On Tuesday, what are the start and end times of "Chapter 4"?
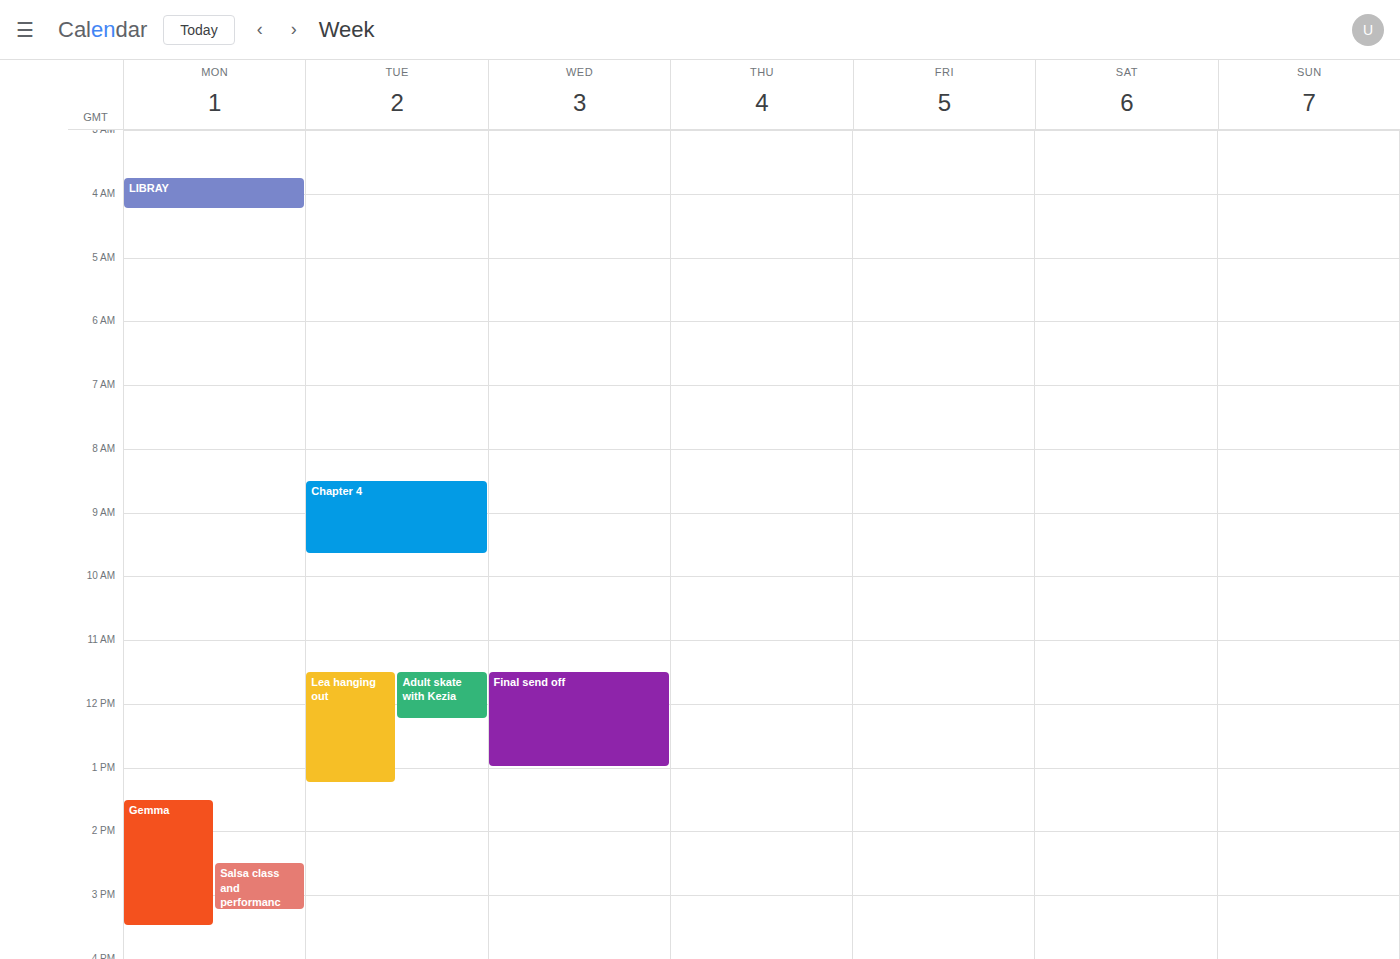
8:30 AM to 9:40 AM